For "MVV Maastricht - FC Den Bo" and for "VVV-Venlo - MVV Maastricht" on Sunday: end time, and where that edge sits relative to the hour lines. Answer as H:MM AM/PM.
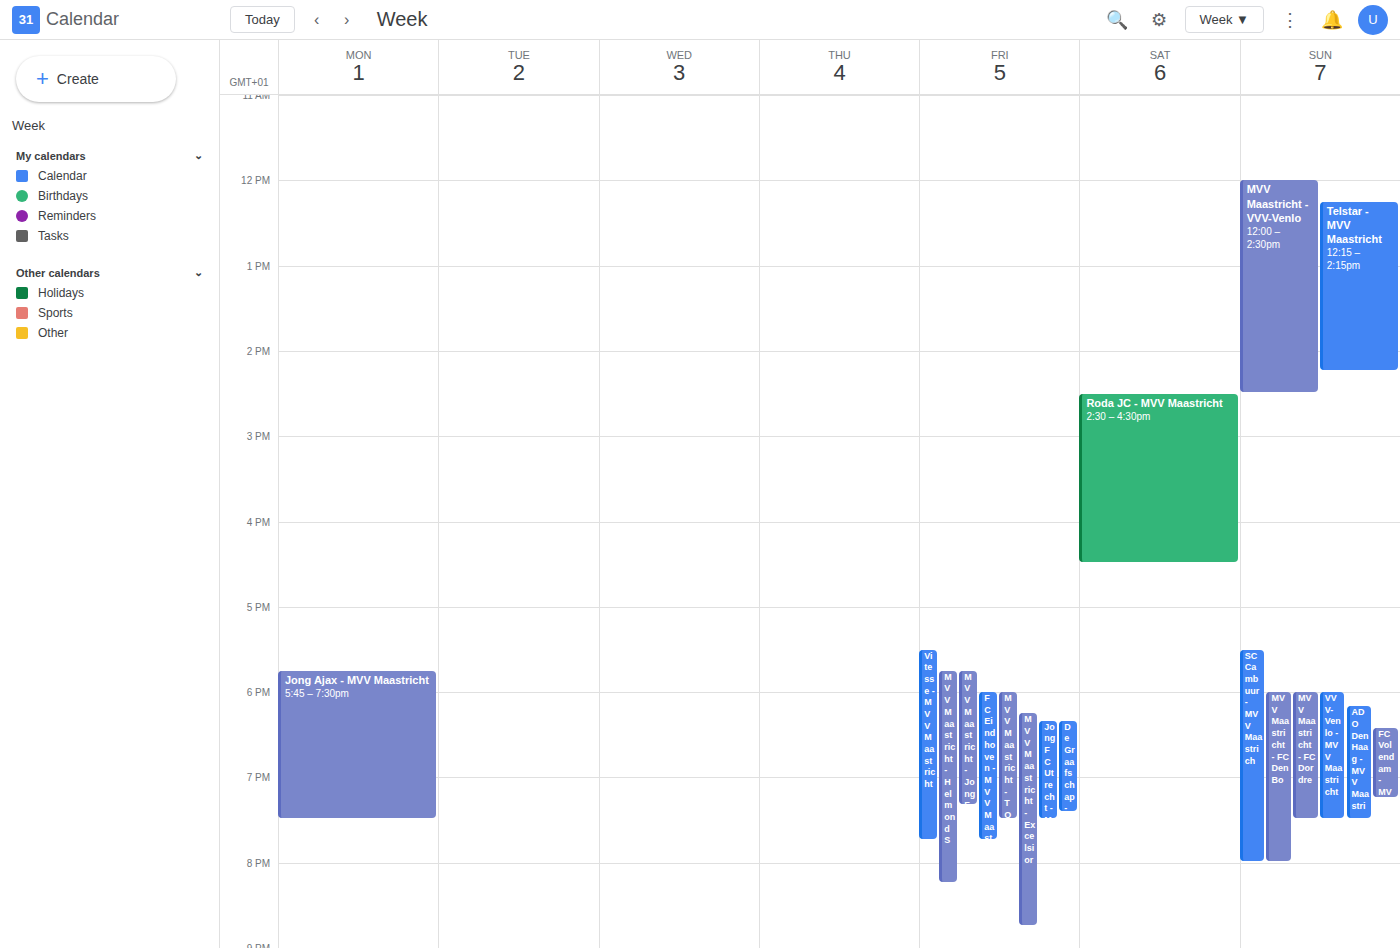
"MVV Maastricht - FC Den Bo": 8:00 PM, exactly on the 8 PM line. "VVV-Venlo - MVV Maastricht": 7:30 PM, halfway between the 7 PM and 8 PM lines.